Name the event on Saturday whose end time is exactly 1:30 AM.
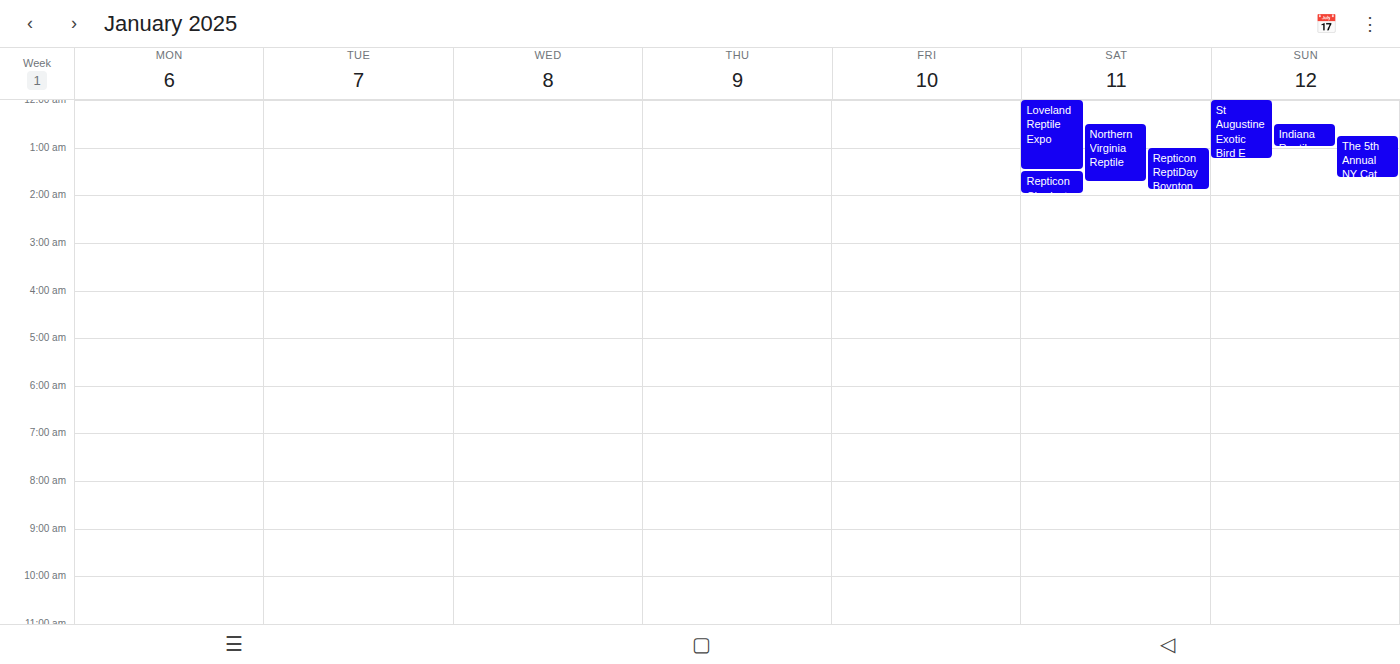
"Loveland Reptile Expo"